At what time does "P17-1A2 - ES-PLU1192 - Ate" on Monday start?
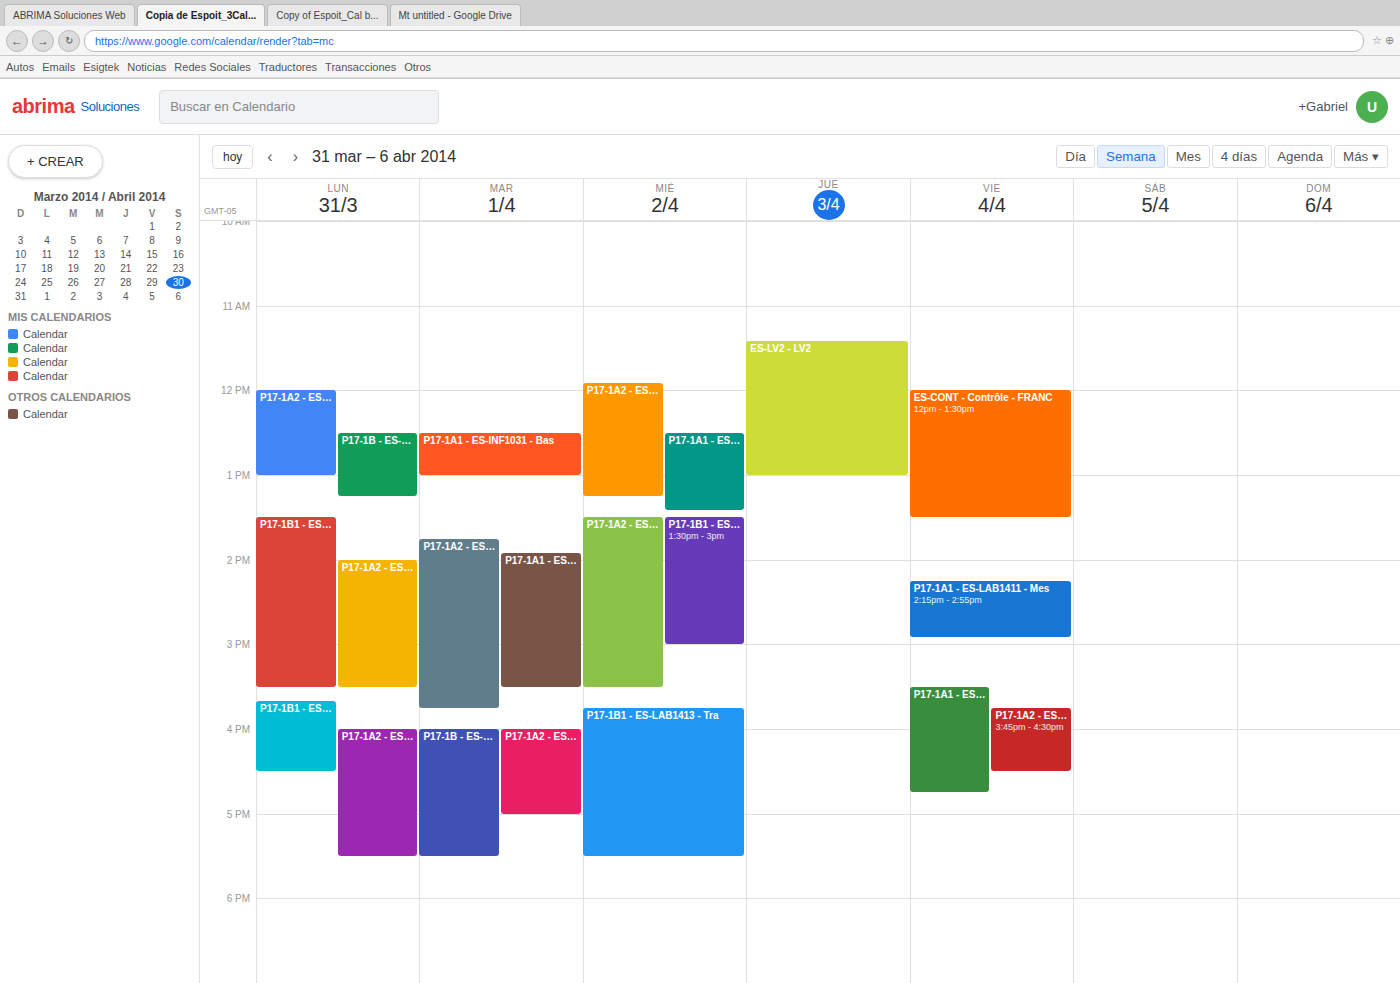
2:00 PM